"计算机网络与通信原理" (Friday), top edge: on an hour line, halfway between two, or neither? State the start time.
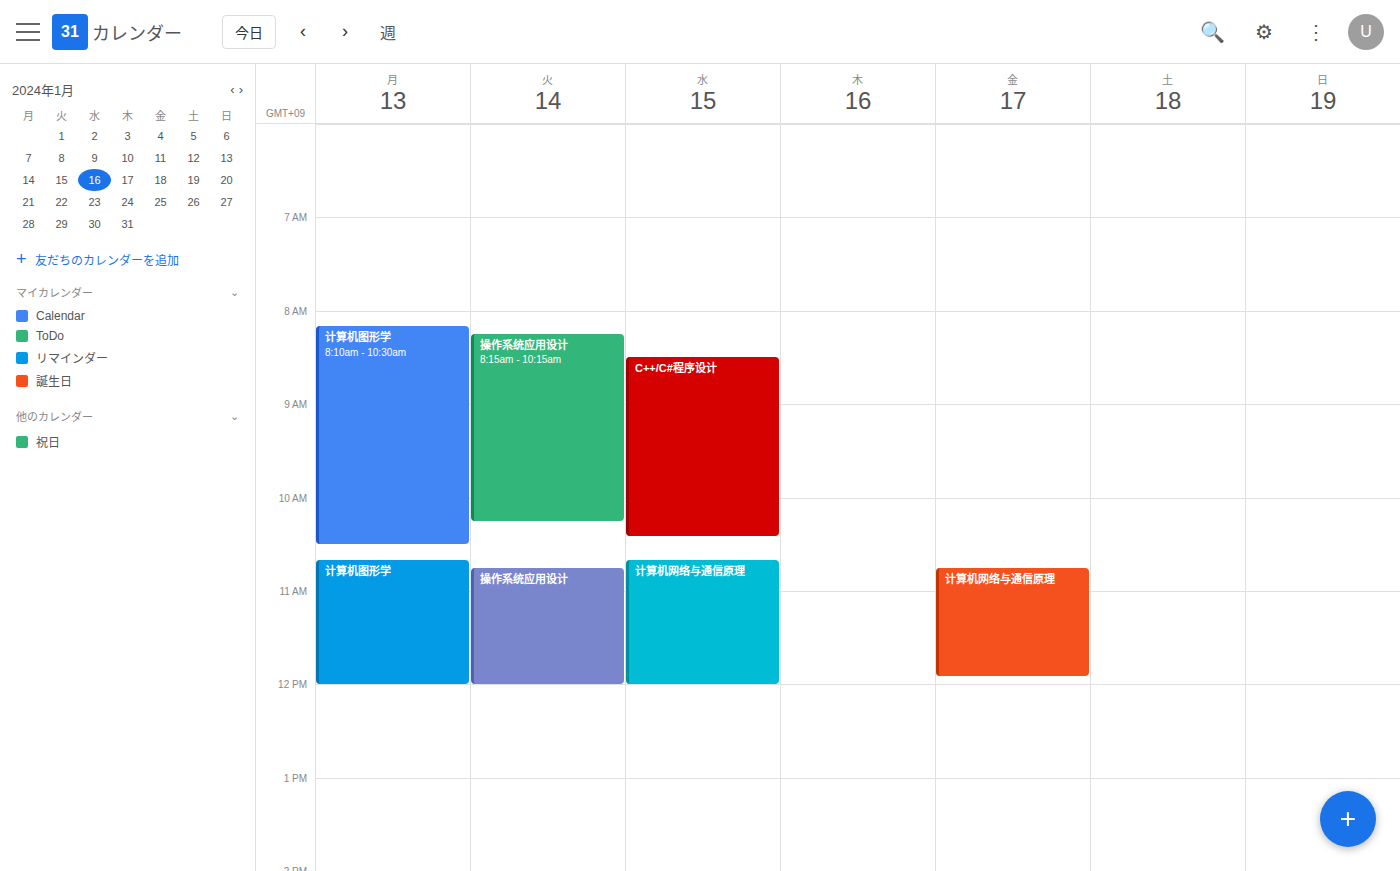
10:45 AM -- neither: three quarters of the way from the 10 AM line to the 11 AM line.